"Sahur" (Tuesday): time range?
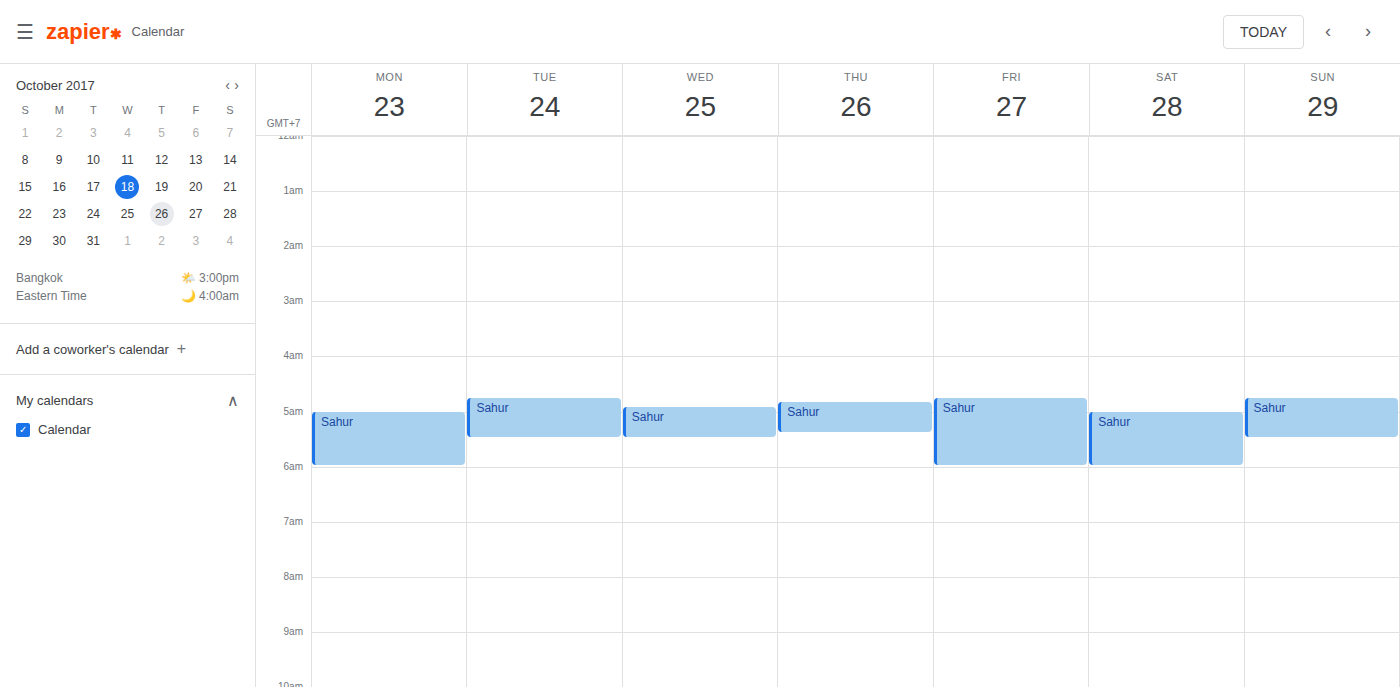
4:45 AM to 5:30 AM